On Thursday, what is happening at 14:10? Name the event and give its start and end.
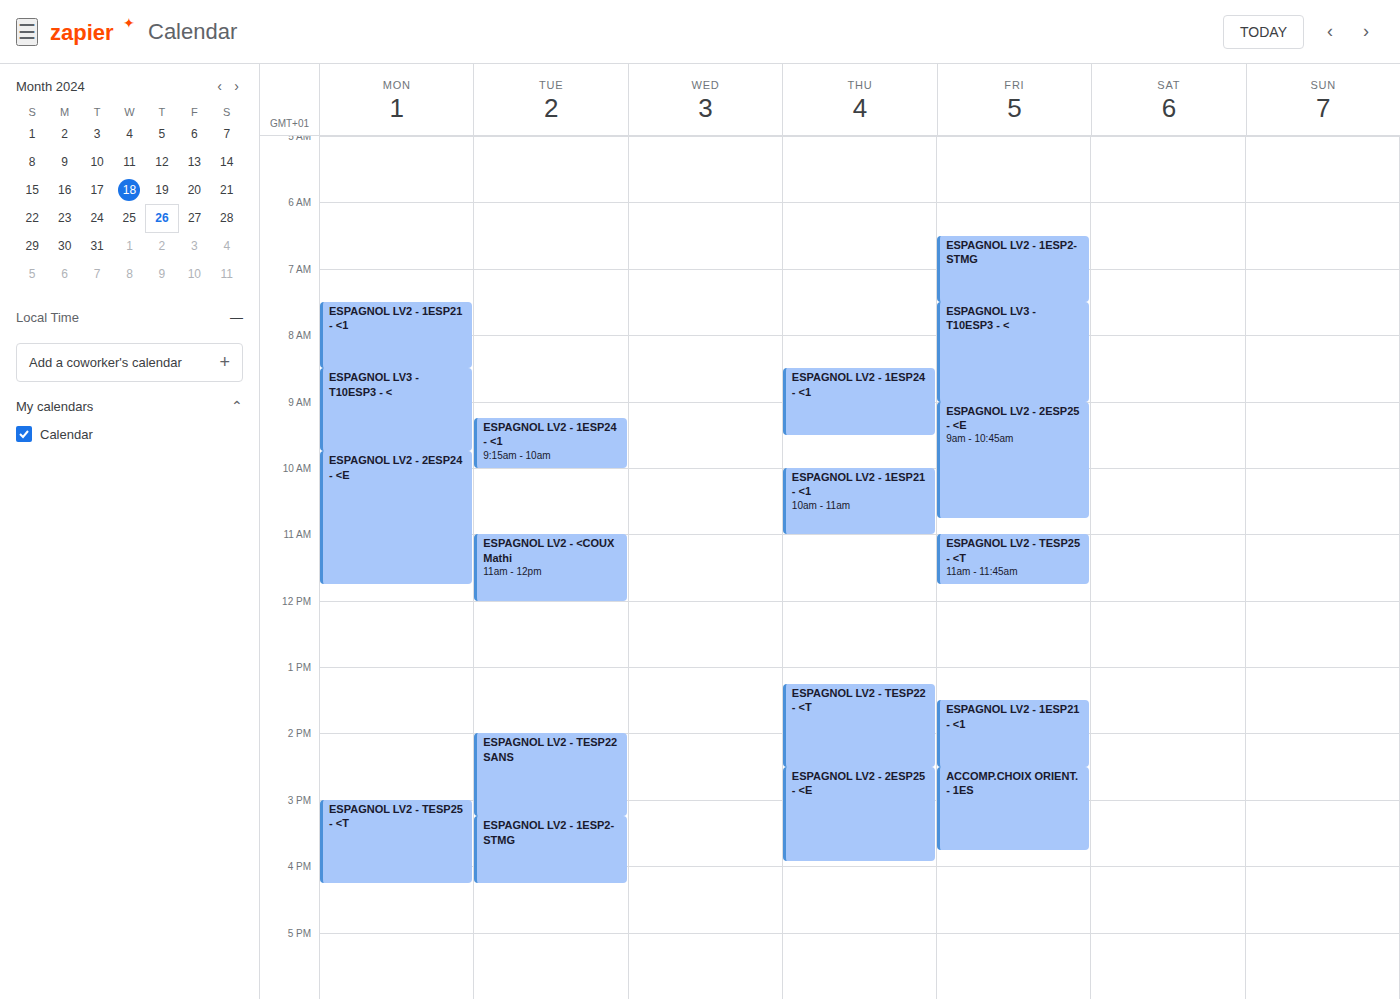
"ESPAGNOL LV2 - TESP22 - <T", 13:15 to 14:30